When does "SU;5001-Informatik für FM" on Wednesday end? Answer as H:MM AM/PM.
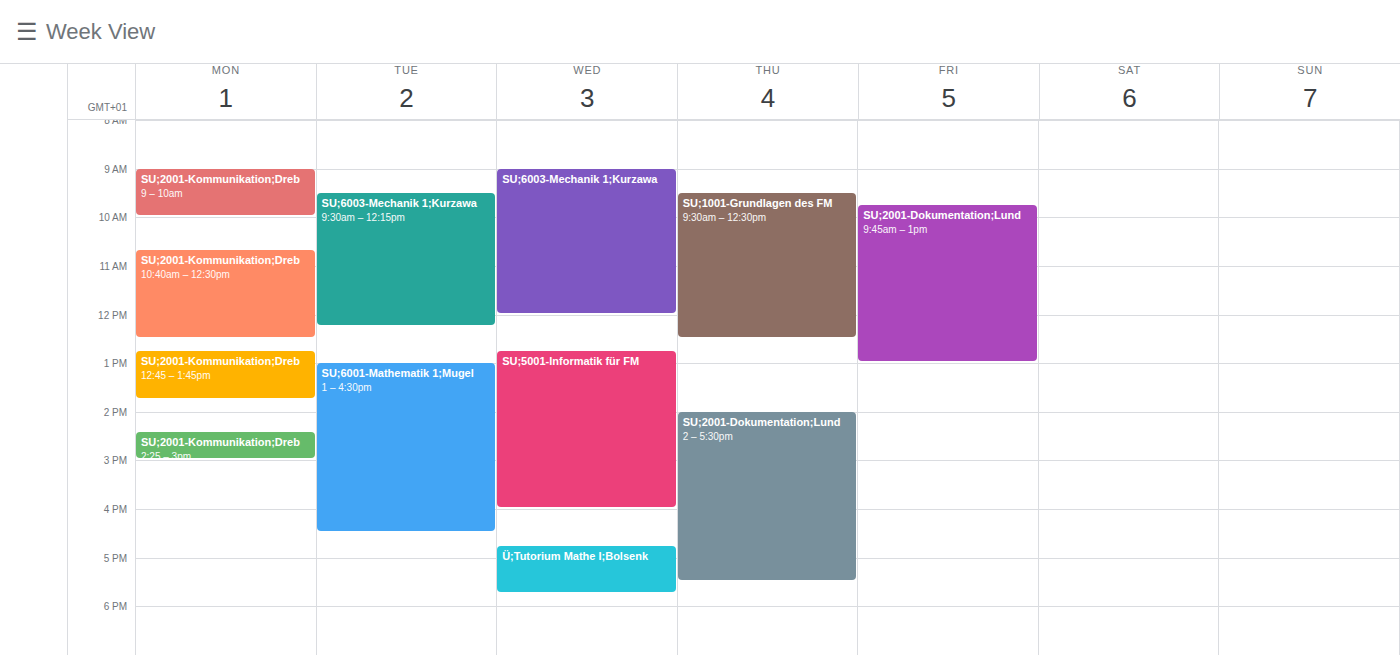
4:00 PM